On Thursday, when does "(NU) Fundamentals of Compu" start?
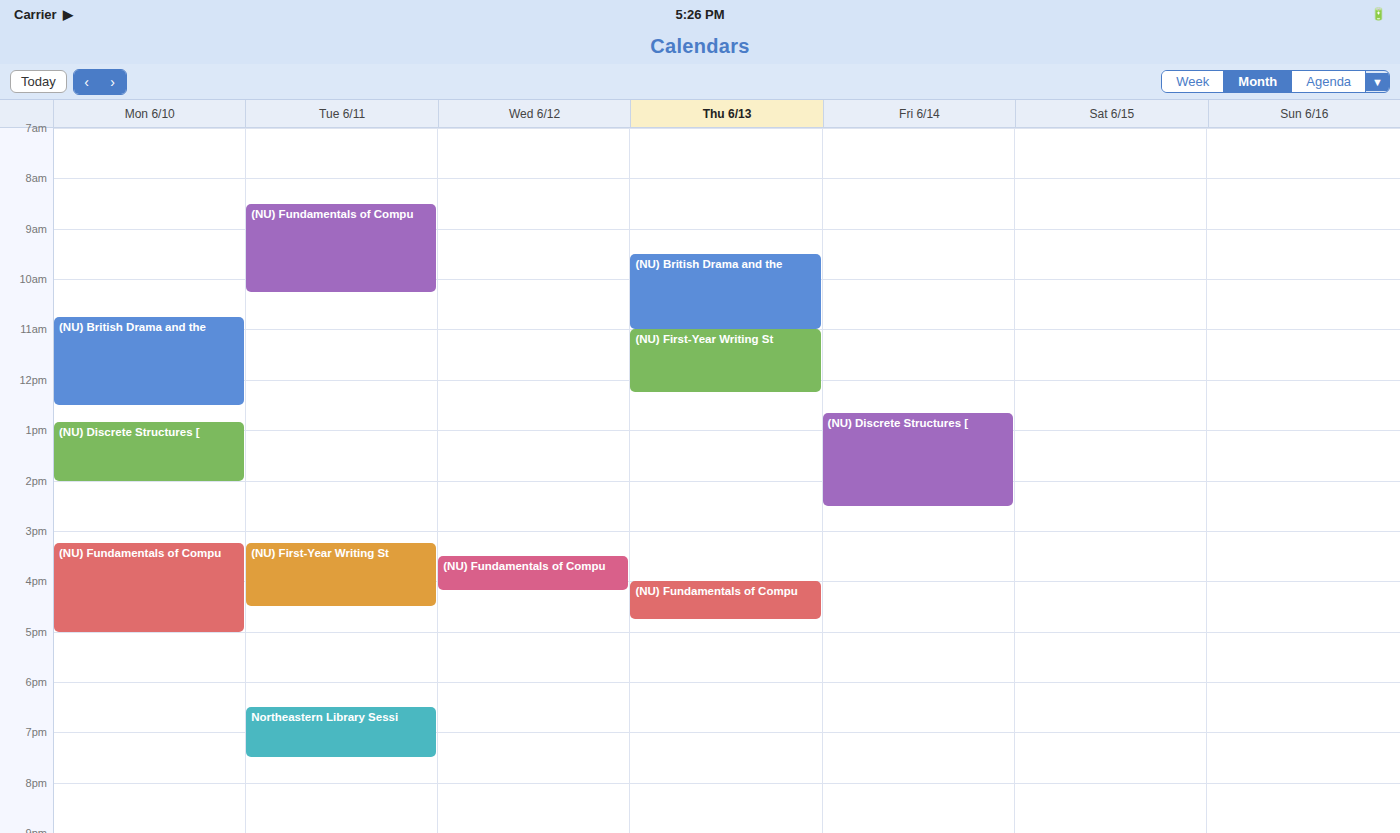
16:00